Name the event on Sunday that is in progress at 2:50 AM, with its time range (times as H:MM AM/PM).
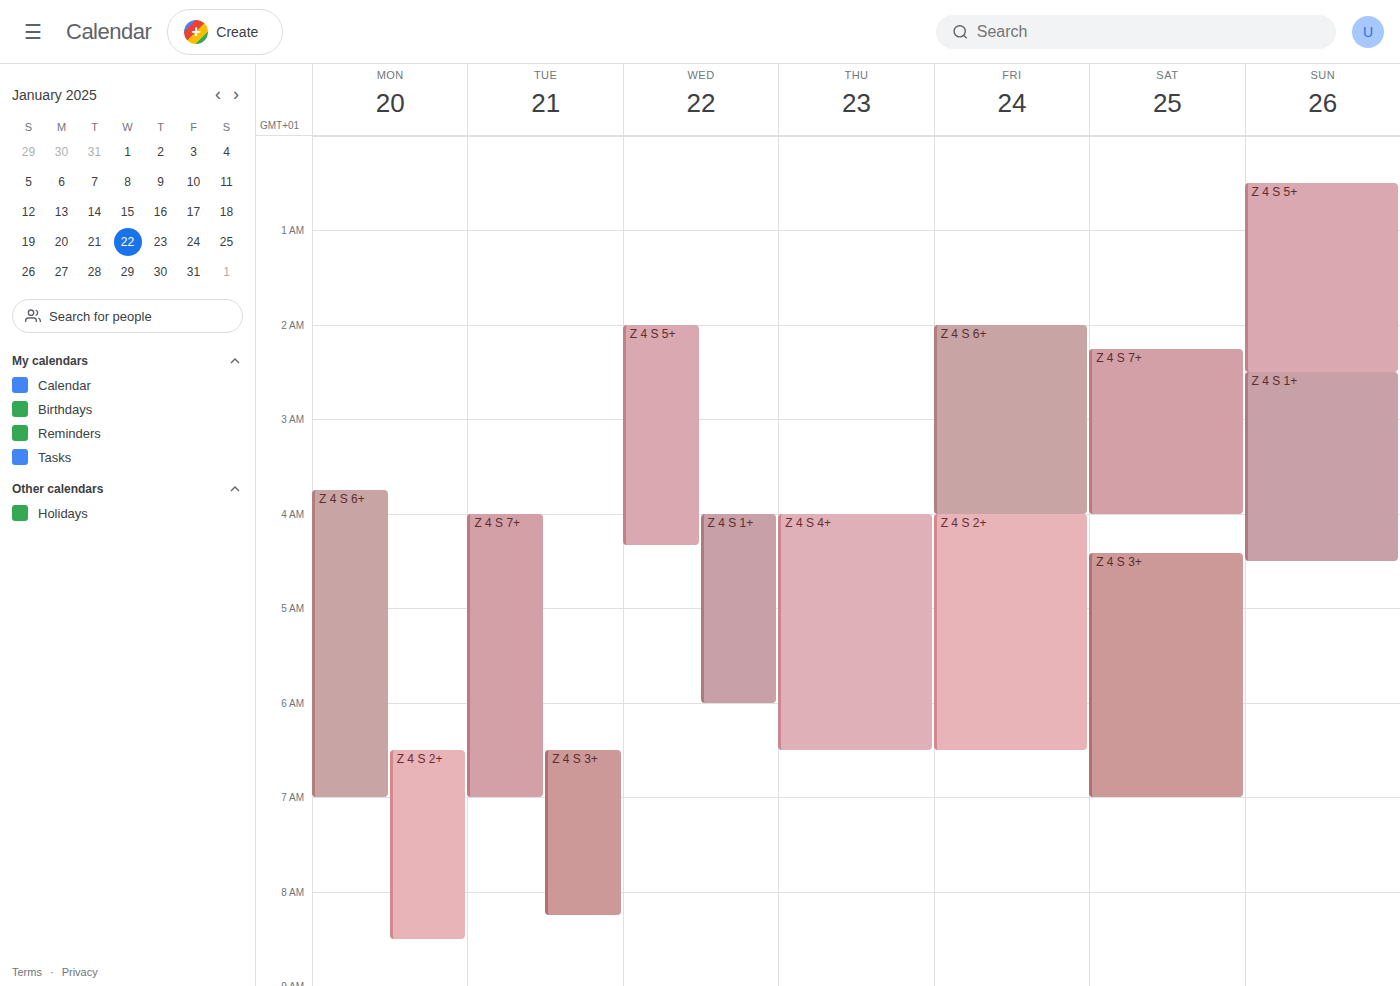
"Z 4 S 1+", 2:30 AM to 4:30 AM